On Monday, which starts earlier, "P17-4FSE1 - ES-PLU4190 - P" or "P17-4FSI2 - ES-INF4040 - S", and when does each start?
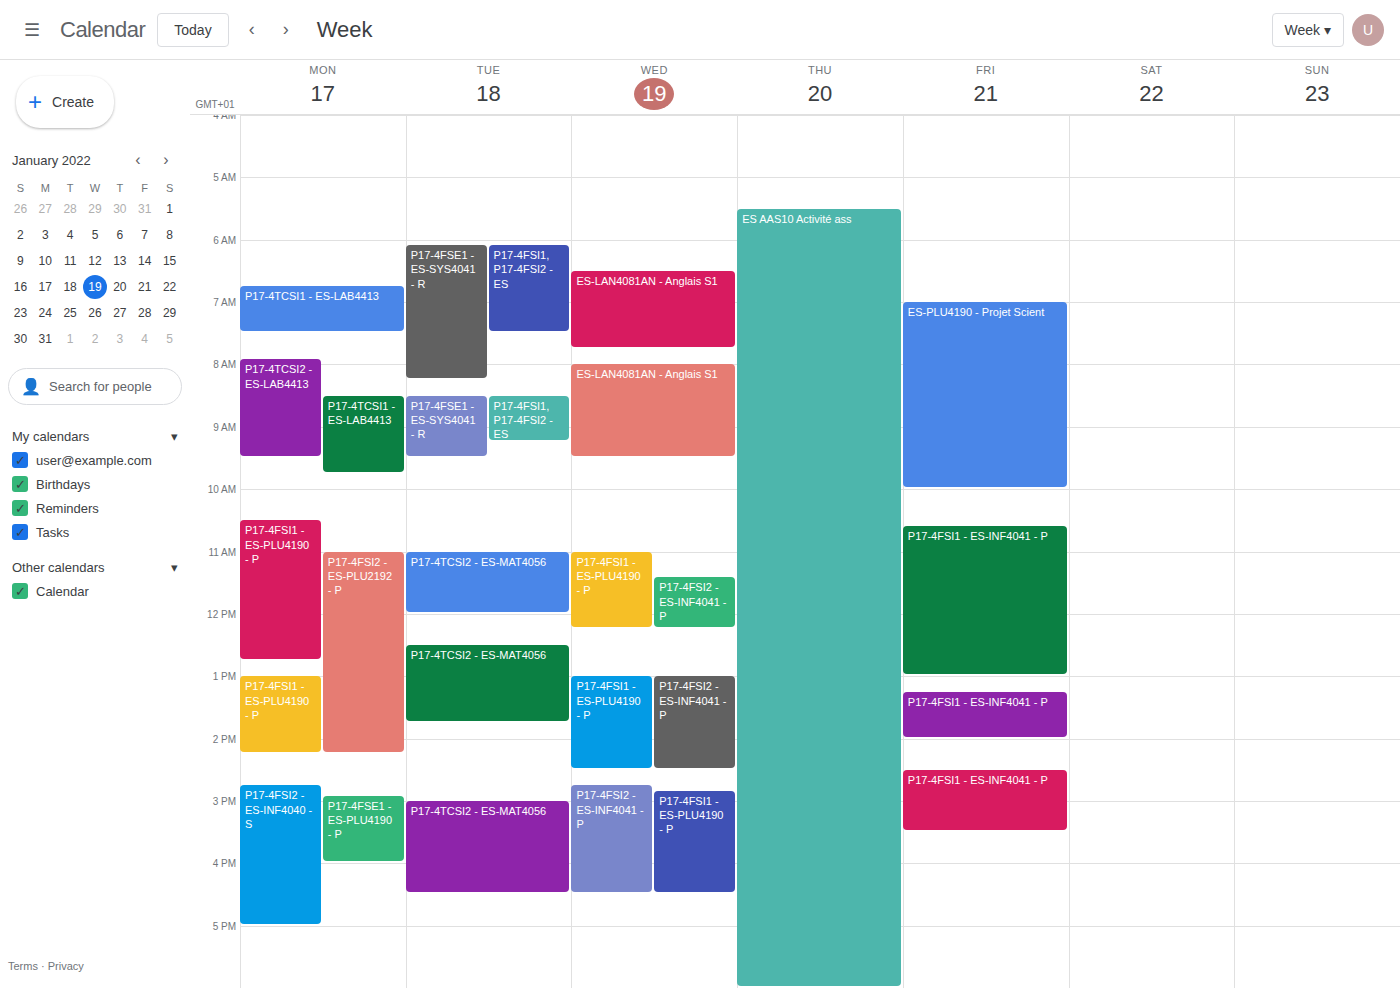
"P17-4FSI2 - ES-INF4040 - S" 2:45 PM; "P17-4FSE1 - ES-PLU4190 - P" 2:55 PM.